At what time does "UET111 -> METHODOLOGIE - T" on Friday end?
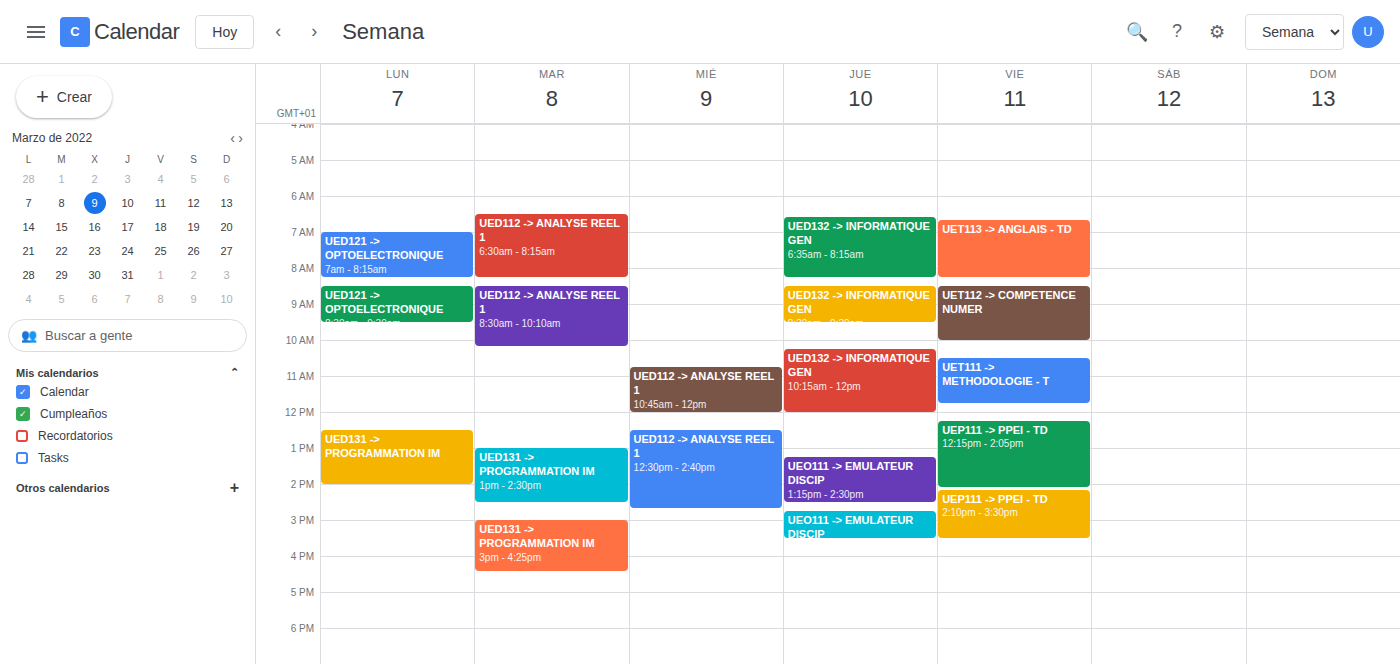
11:45 AM